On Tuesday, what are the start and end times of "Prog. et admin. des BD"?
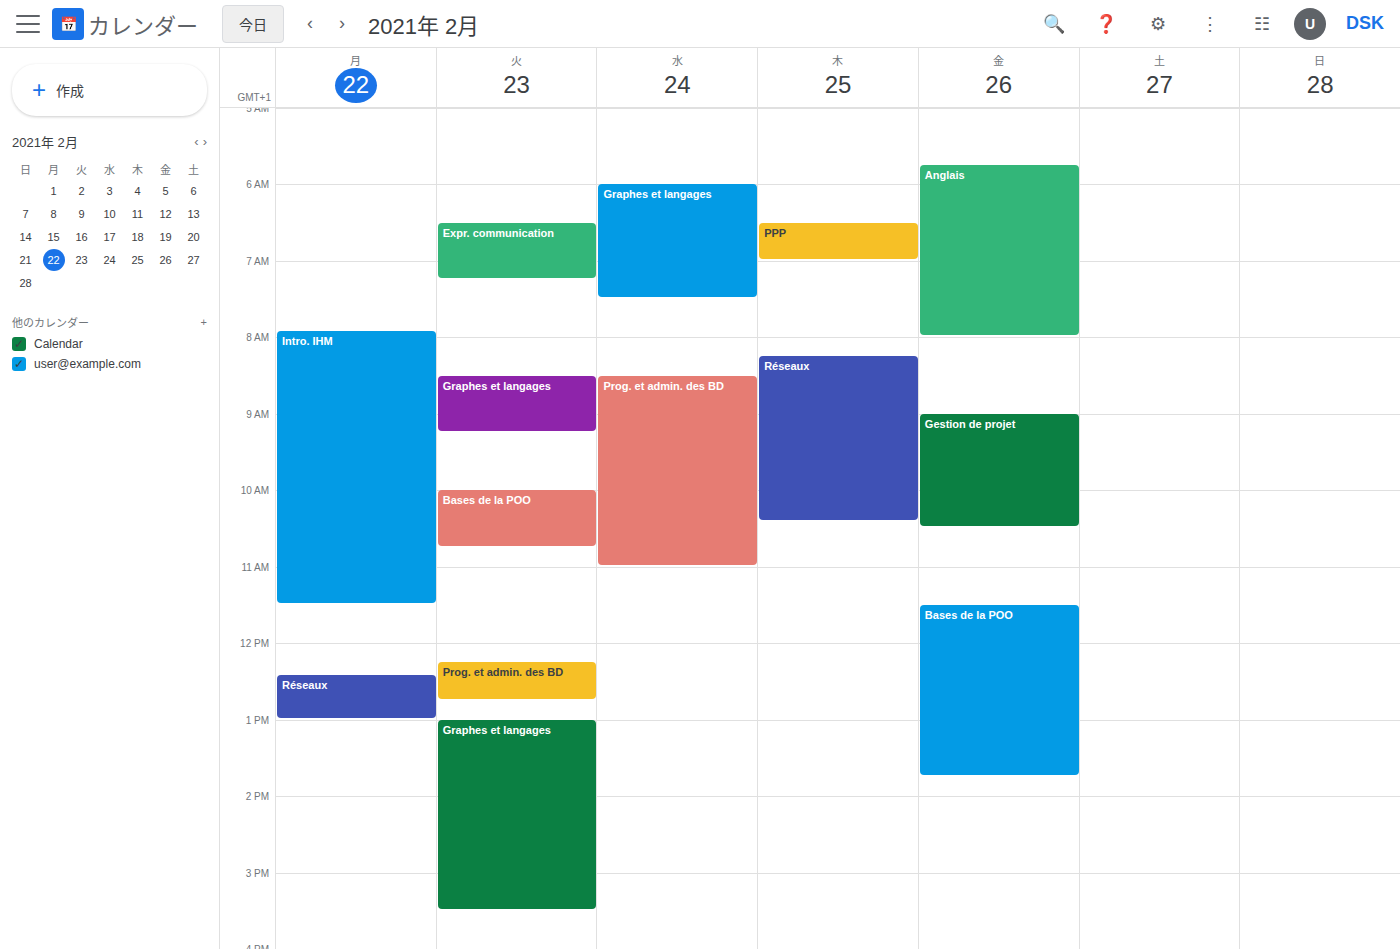
12:15 PM to 12:45 PM